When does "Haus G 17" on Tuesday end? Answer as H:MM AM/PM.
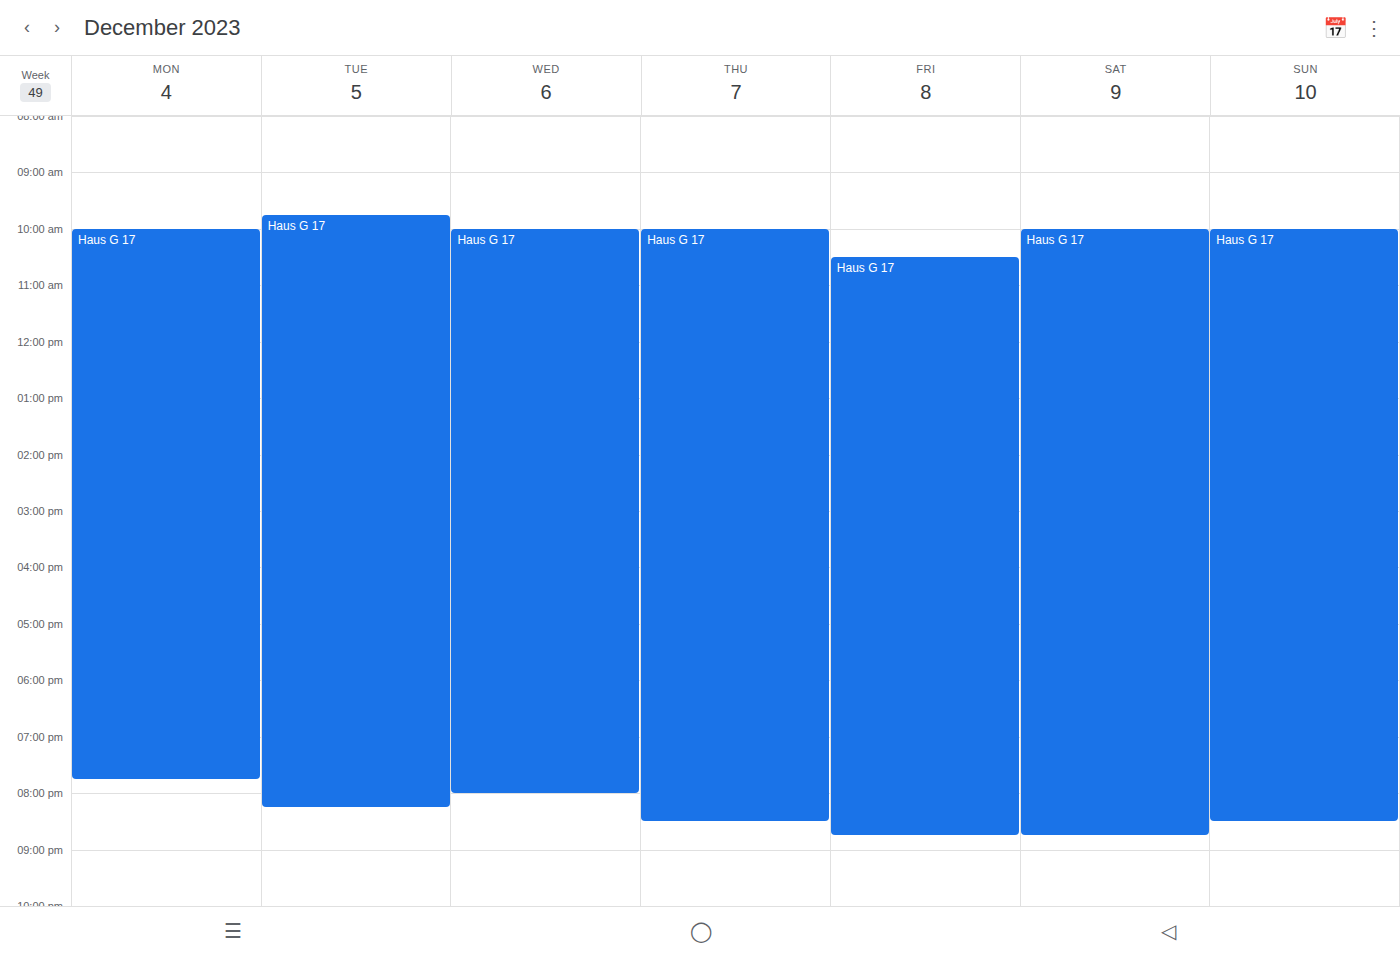
8:15 PM